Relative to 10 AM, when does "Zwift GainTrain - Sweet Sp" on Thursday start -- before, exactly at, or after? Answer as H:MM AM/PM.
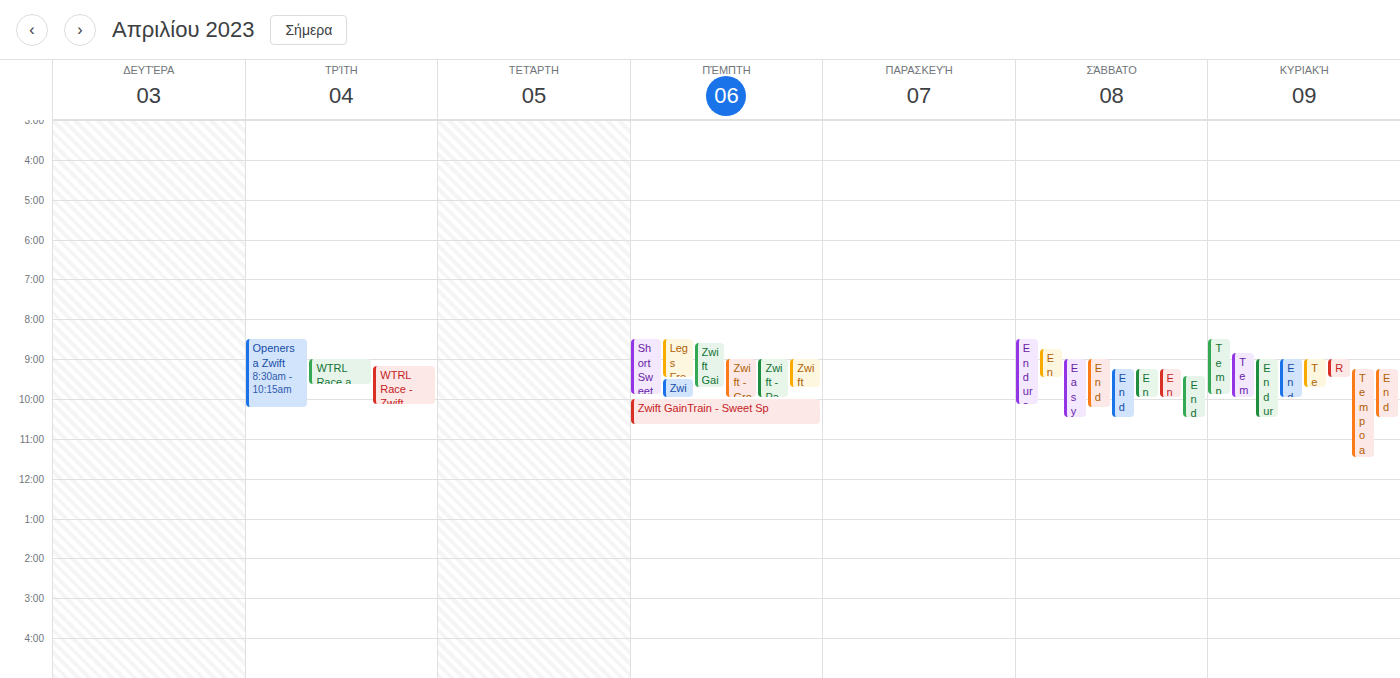
10:00 AM -- exactly at 10 AM, on the 10 AM line.